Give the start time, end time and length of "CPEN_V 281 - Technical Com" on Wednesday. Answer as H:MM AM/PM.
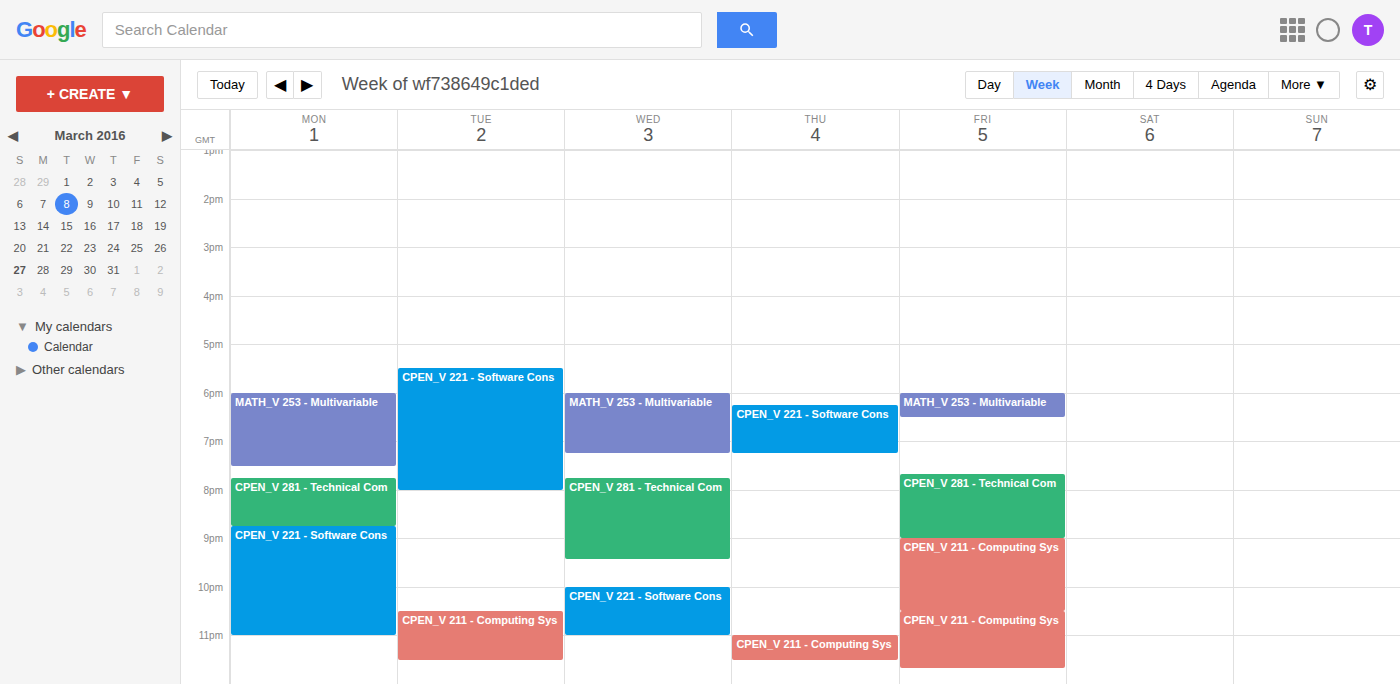
7:45 PM to 9:25 PM, 1 hour 40 minutes